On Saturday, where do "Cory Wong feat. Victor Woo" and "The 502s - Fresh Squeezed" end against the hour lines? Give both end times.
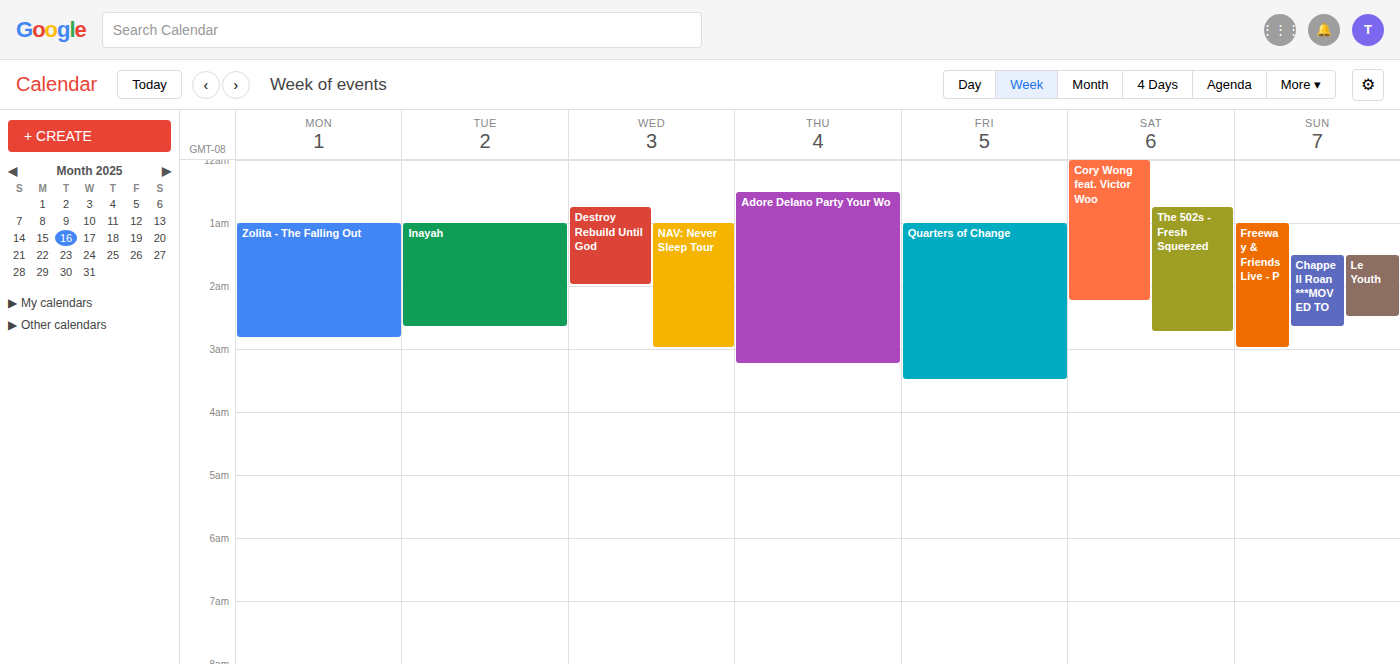
"Cory Wong feat. Victor Woo": 2:15 AM, neither: a quarter of the way from the 2 AM line to the 3 AM line. "The 502s - Fresh Squeezed": 2:45 AM, neither: three quarters of the way from the 2 AM line to the 3 AM line.